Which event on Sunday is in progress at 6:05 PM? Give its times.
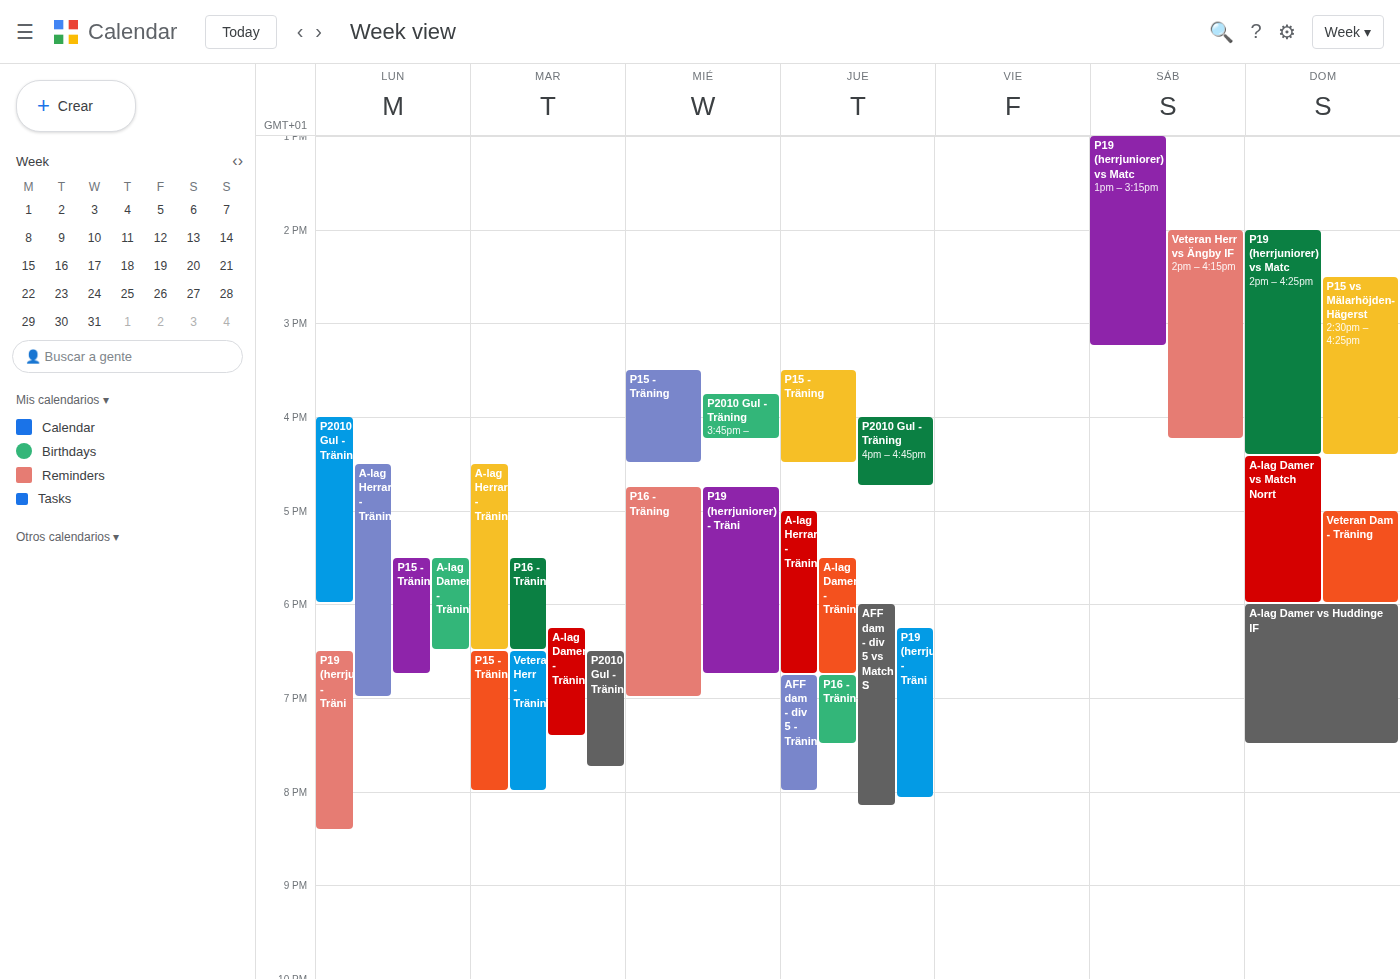
"A-lag Damer vs Huddinge IF", 6:00 PM to 7:30 PM